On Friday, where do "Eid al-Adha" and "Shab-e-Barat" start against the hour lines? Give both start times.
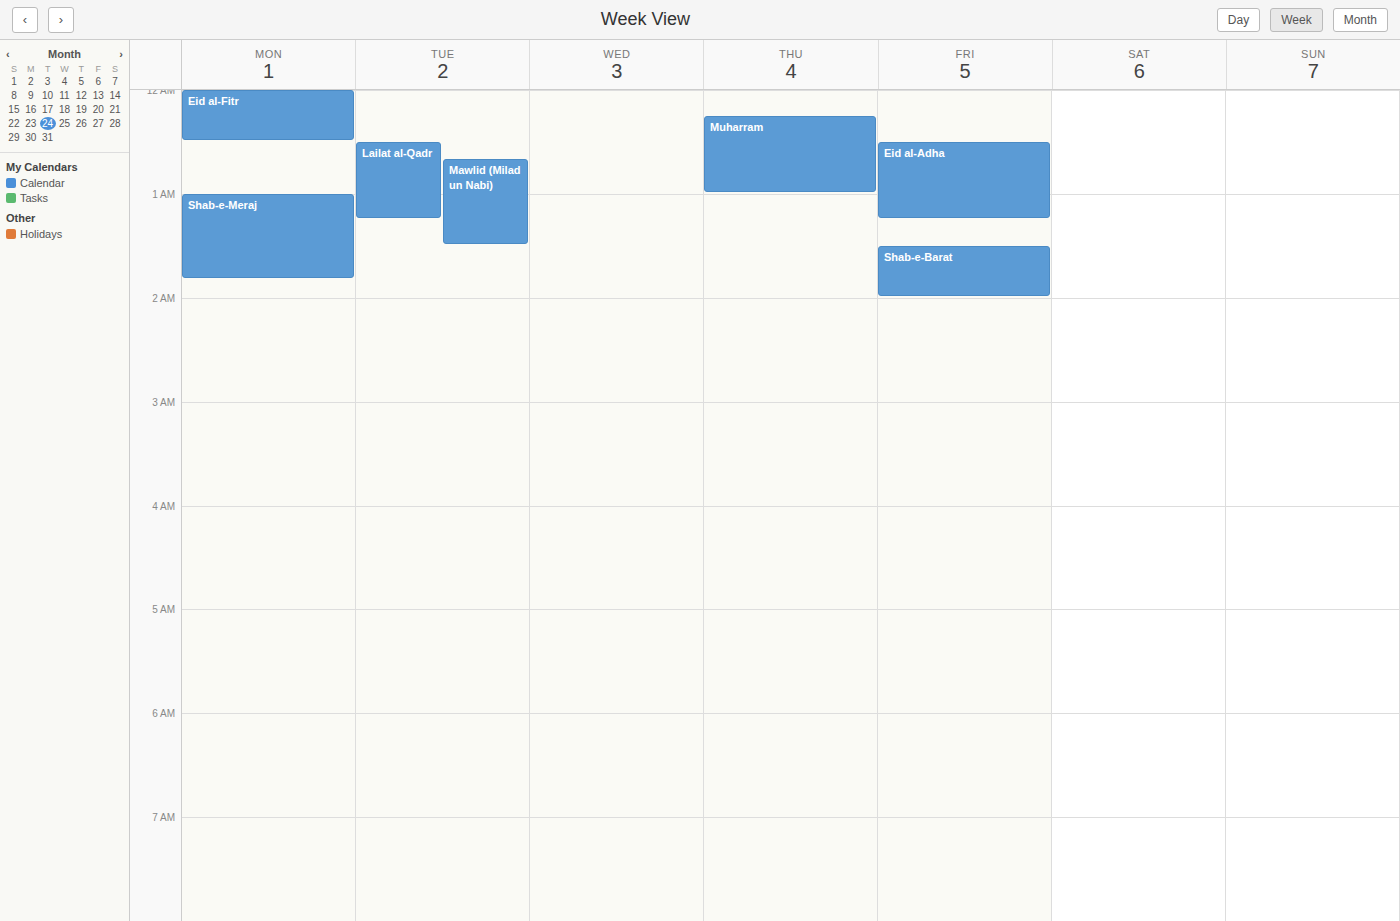
"Eid al-Adha": 12:30 AM, halfway between the 12 AM and 1 AM lines. "Shab-e-Barat": 1:30 AM, halfway between the 1 AM and 2 AM lines.